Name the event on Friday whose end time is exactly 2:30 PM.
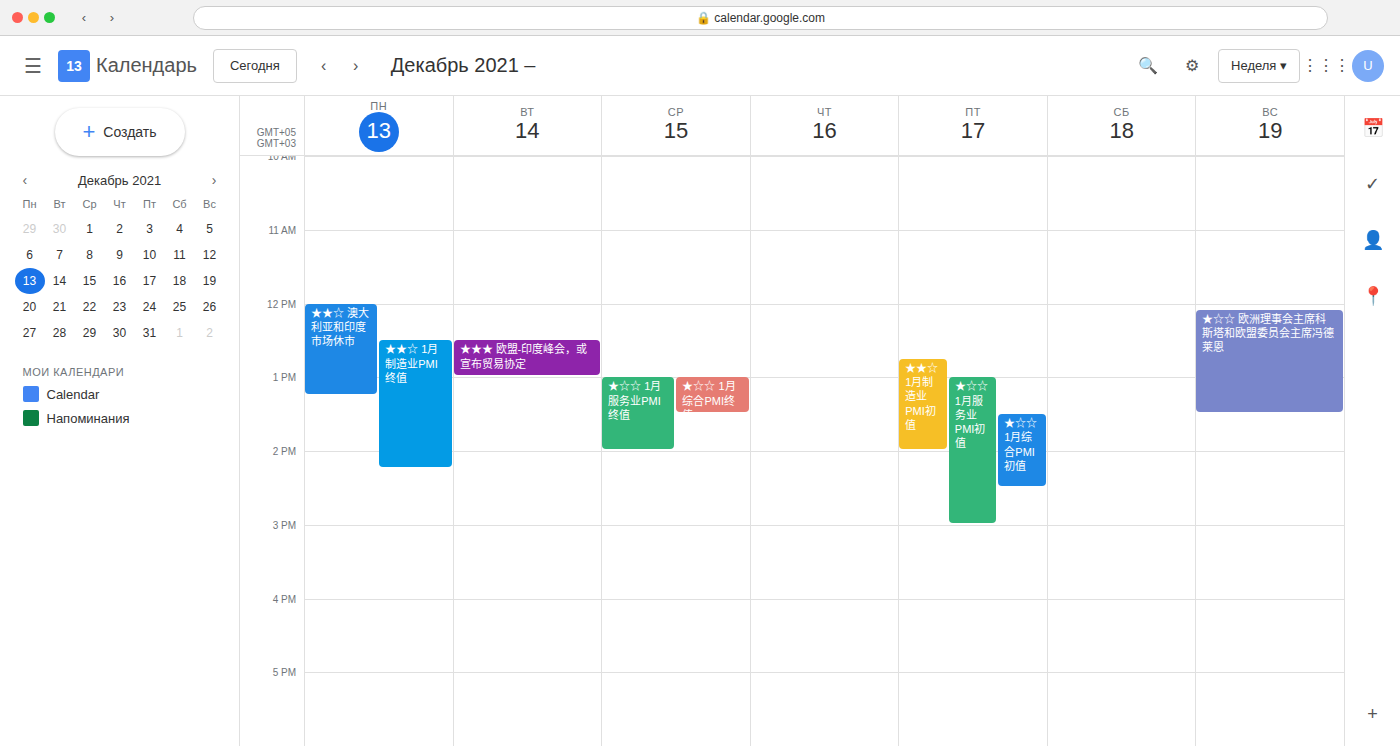
"★☆☆ 1月综合PMI初值"